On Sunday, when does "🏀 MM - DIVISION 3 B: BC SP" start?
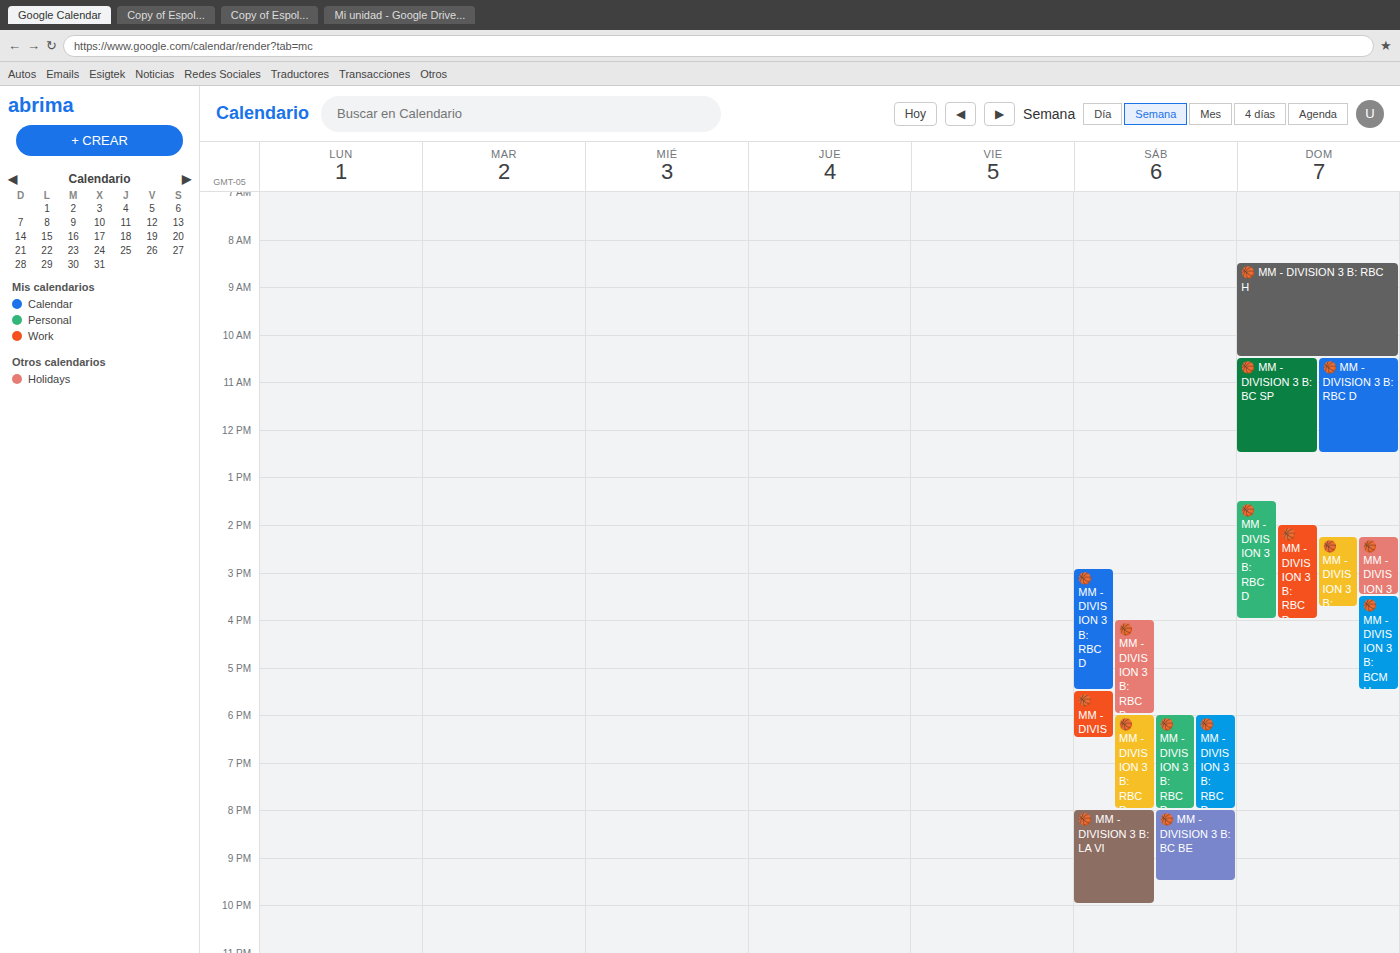
10:30 AM